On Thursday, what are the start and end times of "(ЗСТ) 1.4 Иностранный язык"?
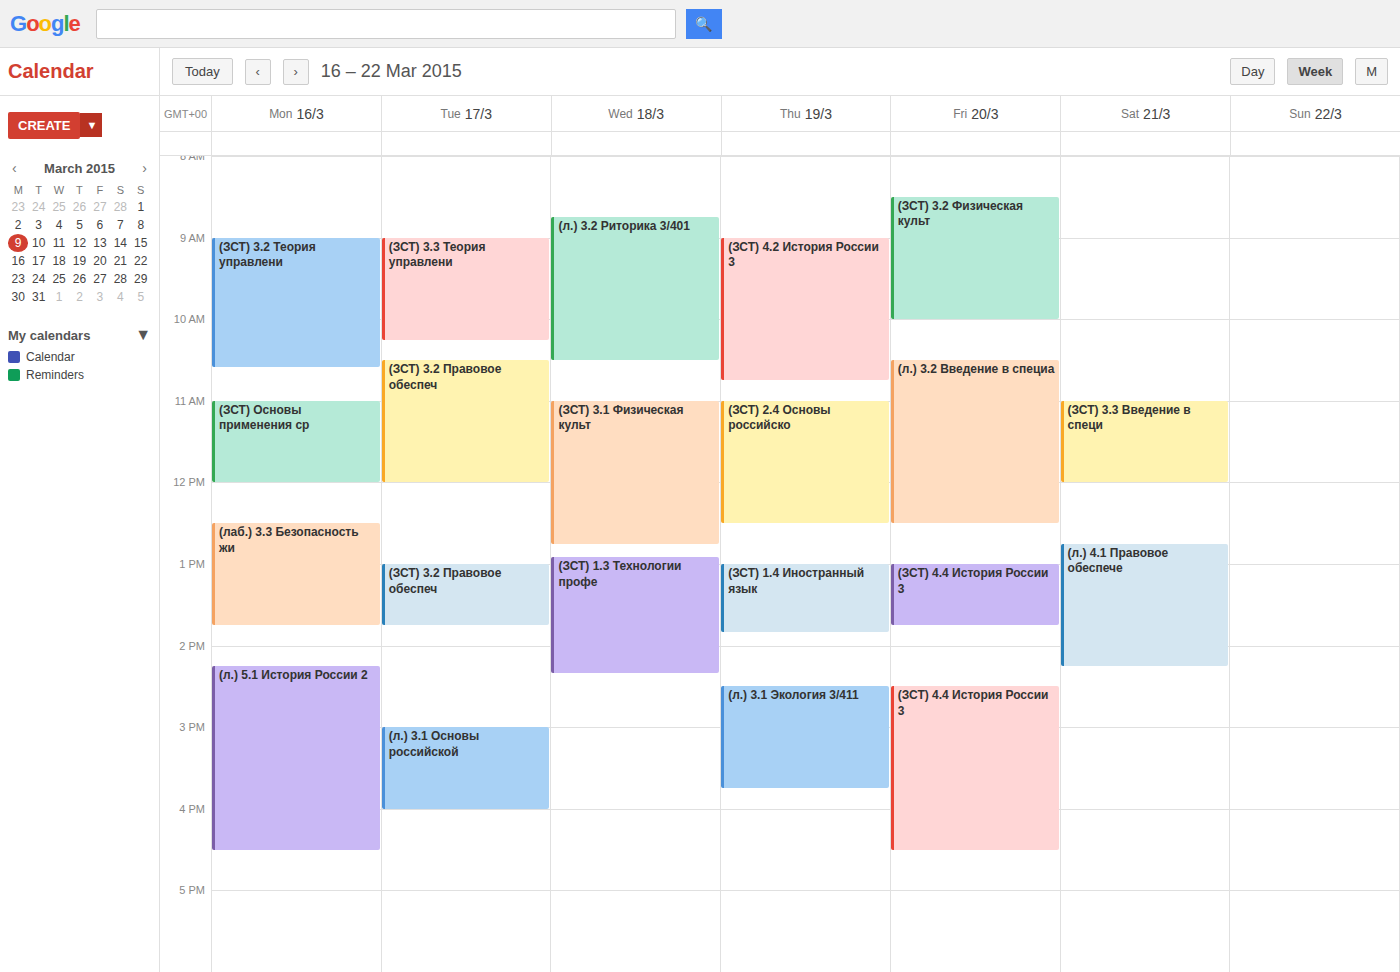
1:00 PM to 1:50 PM